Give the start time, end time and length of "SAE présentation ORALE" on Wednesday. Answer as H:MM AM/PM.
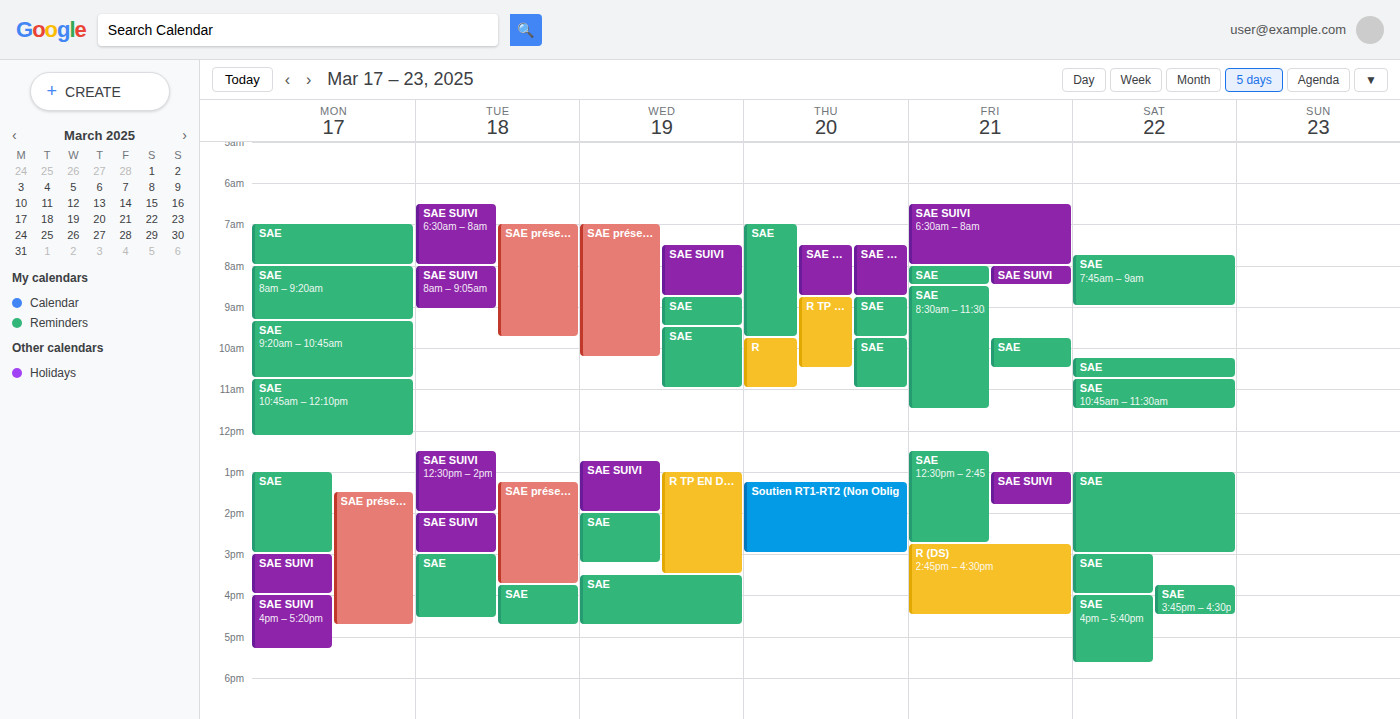
7:00 AM to 10:15 AM, 3 hours 15 minutes